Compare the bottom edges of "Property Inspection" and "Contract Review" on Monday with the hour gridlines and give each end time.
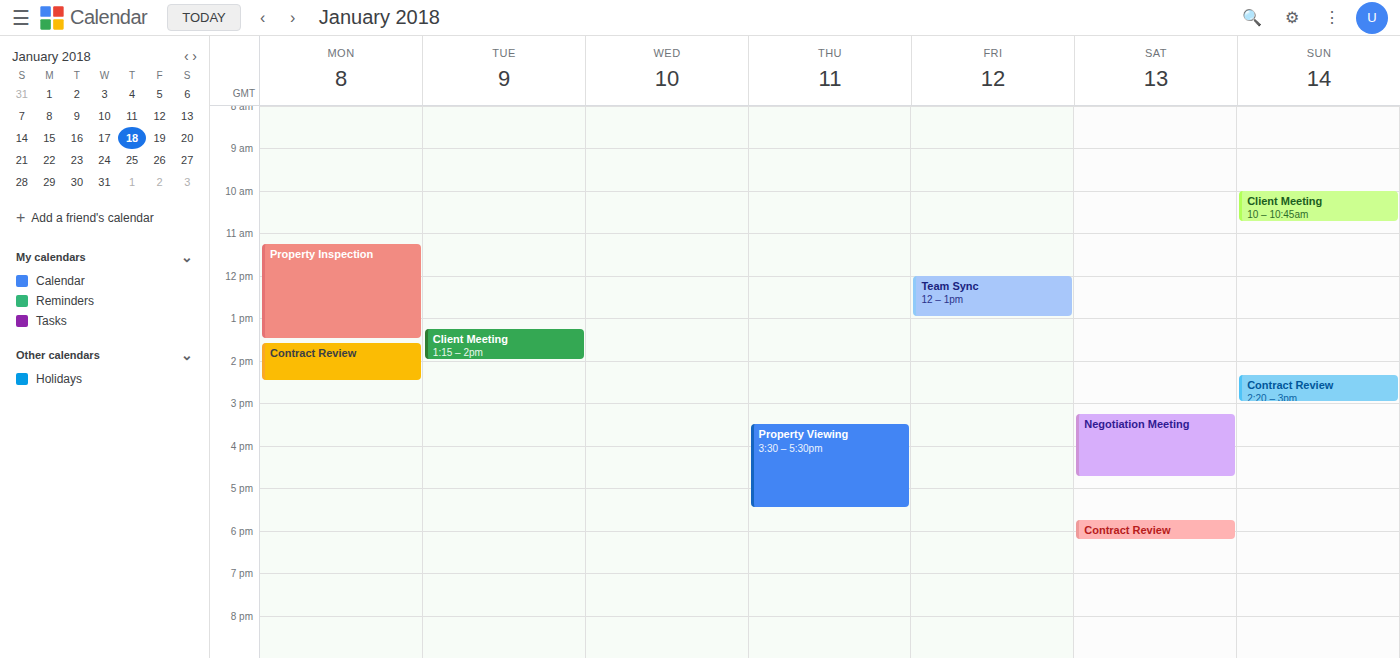
"Property Inspection": 1:30 PM, halfway between the 1 PM and 2 PM lines. "Contract Review": 2:30 PM, halfway between the 2 PM and 3 PM lines.